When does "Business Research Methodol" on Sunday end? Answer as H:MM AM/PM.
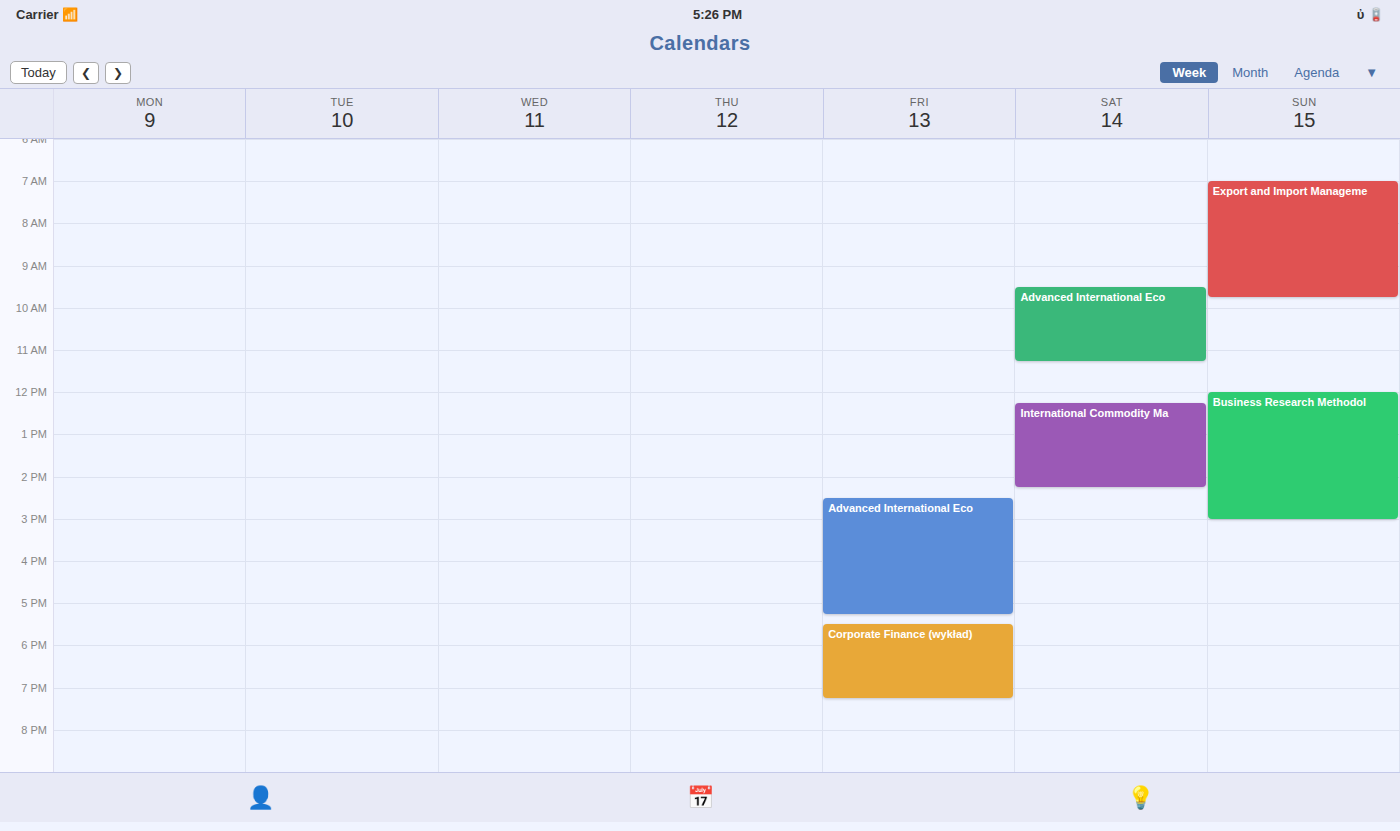
3:00 PM